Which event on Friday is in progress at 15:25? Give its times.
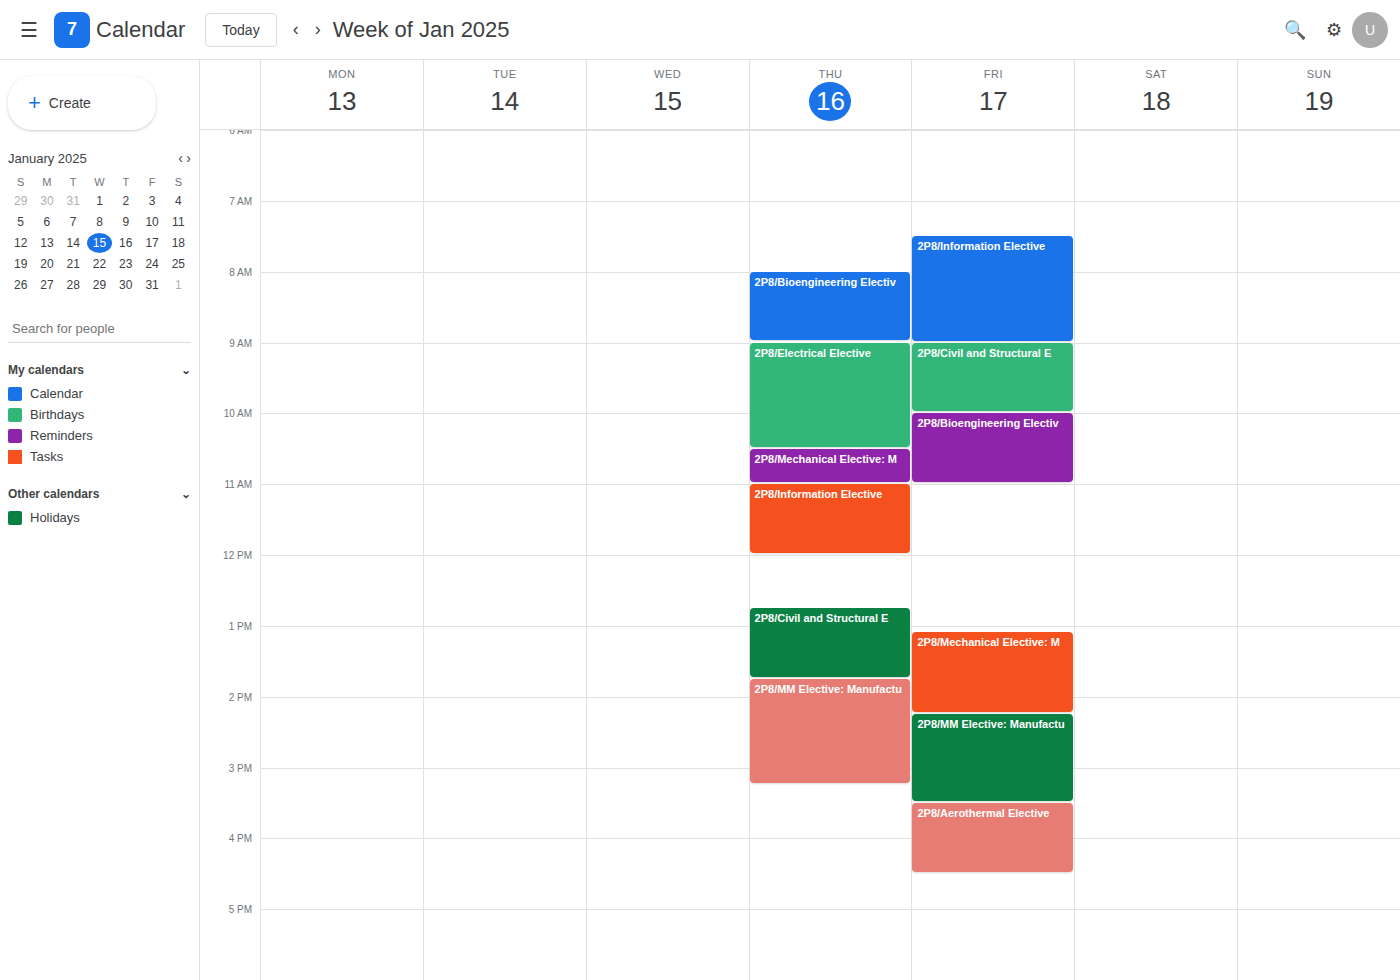
"2P8/MM Elective: Manufactu", 14:15 to 15:30